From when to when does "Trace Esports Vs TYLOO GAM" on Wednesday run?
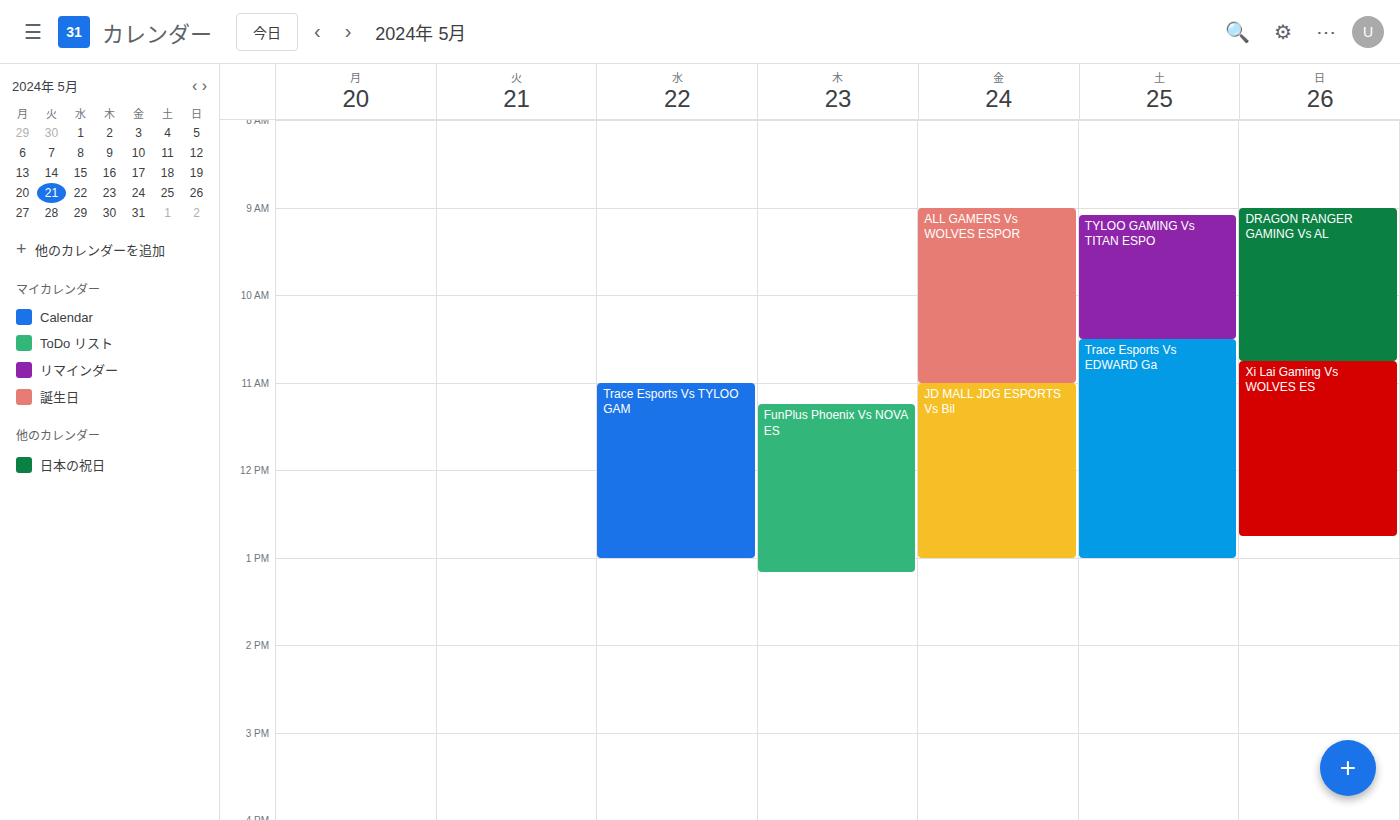
11:00 AM to 1:00 PM